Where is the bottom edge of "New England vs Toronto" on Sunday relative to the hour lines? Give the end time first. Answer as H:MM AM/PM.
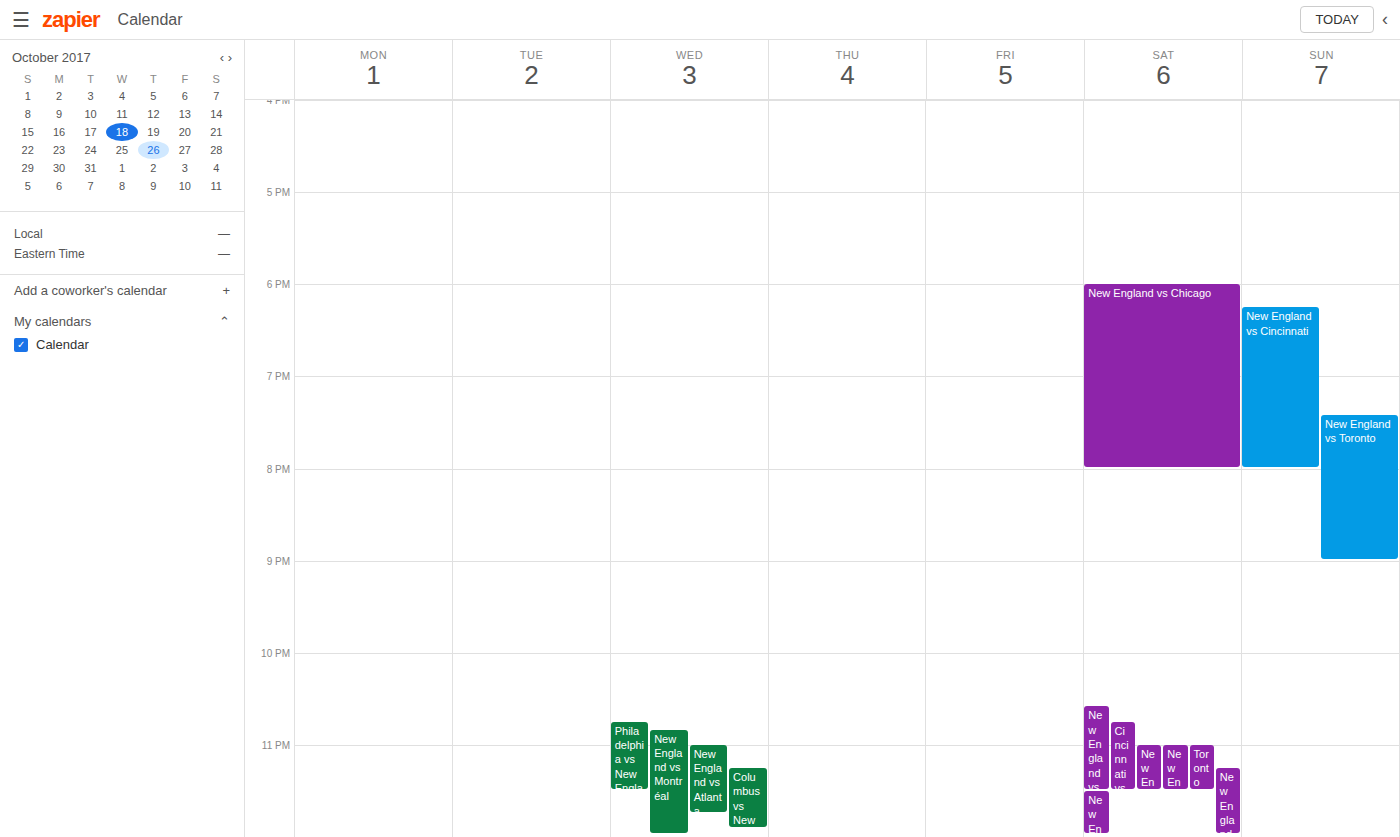
9:00 PM -- exactly on the 9 PM line.